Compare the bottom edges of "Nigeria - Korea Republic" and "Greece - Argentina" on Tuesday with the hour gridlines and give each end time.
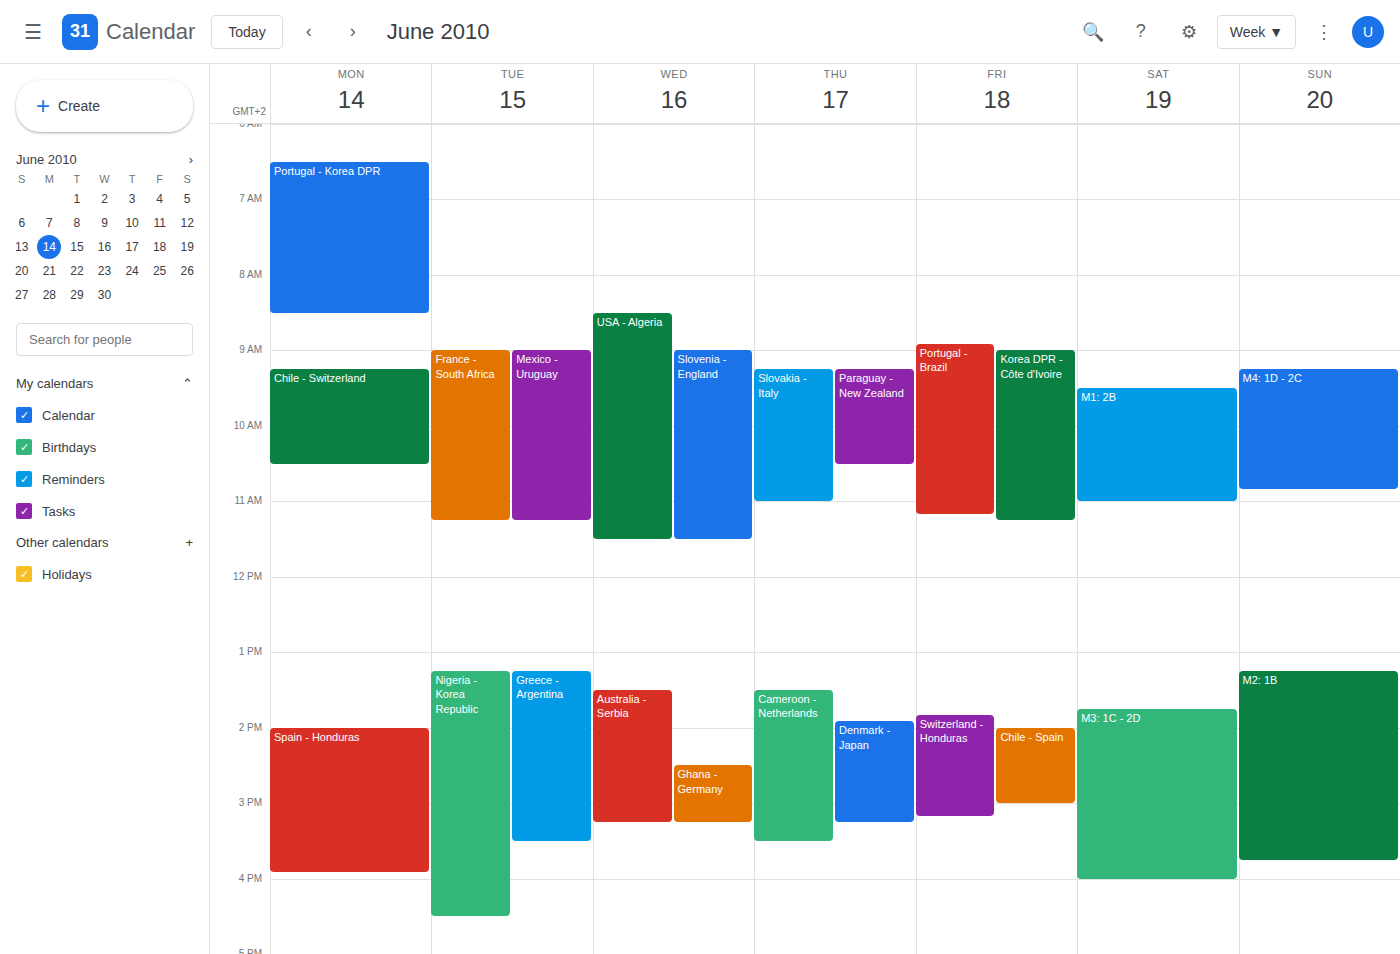
"Nigeria - Korea Republic": 4:30 PM, halfway between the 4 PM and 5 PM lines. "Greece - Argentina": 3:30 PM, halfway between the 3 PM and 4 PM lines.